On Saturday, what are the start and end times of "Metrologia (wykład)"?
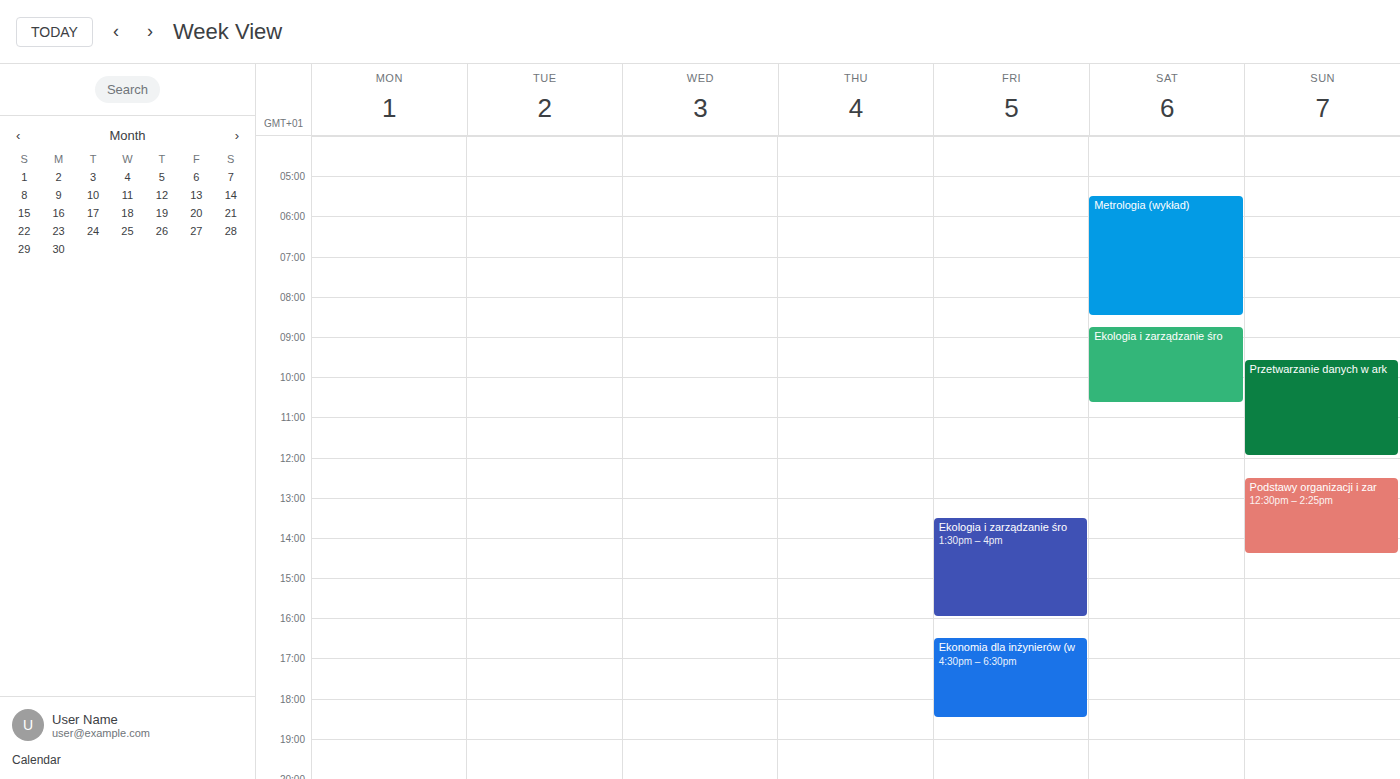
5:30 AM to 8:30 AM